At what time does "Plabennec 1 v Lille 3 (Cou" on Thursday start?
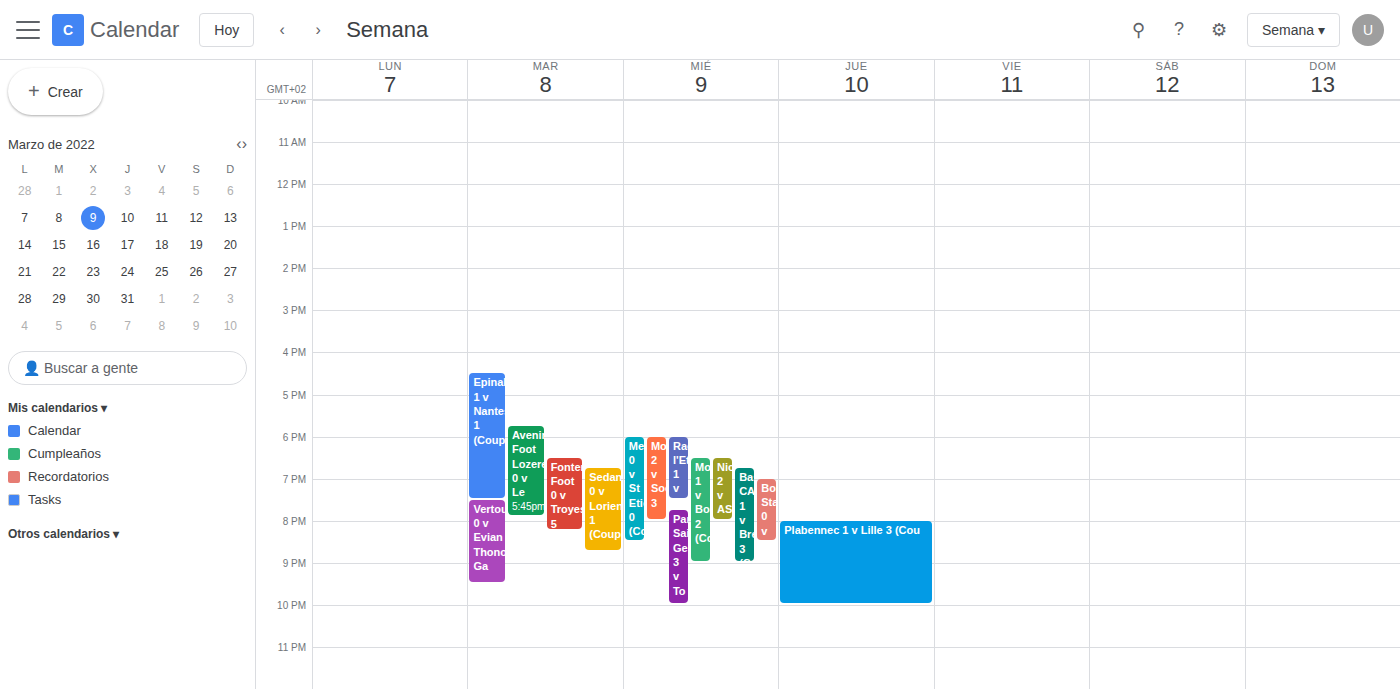
20:00